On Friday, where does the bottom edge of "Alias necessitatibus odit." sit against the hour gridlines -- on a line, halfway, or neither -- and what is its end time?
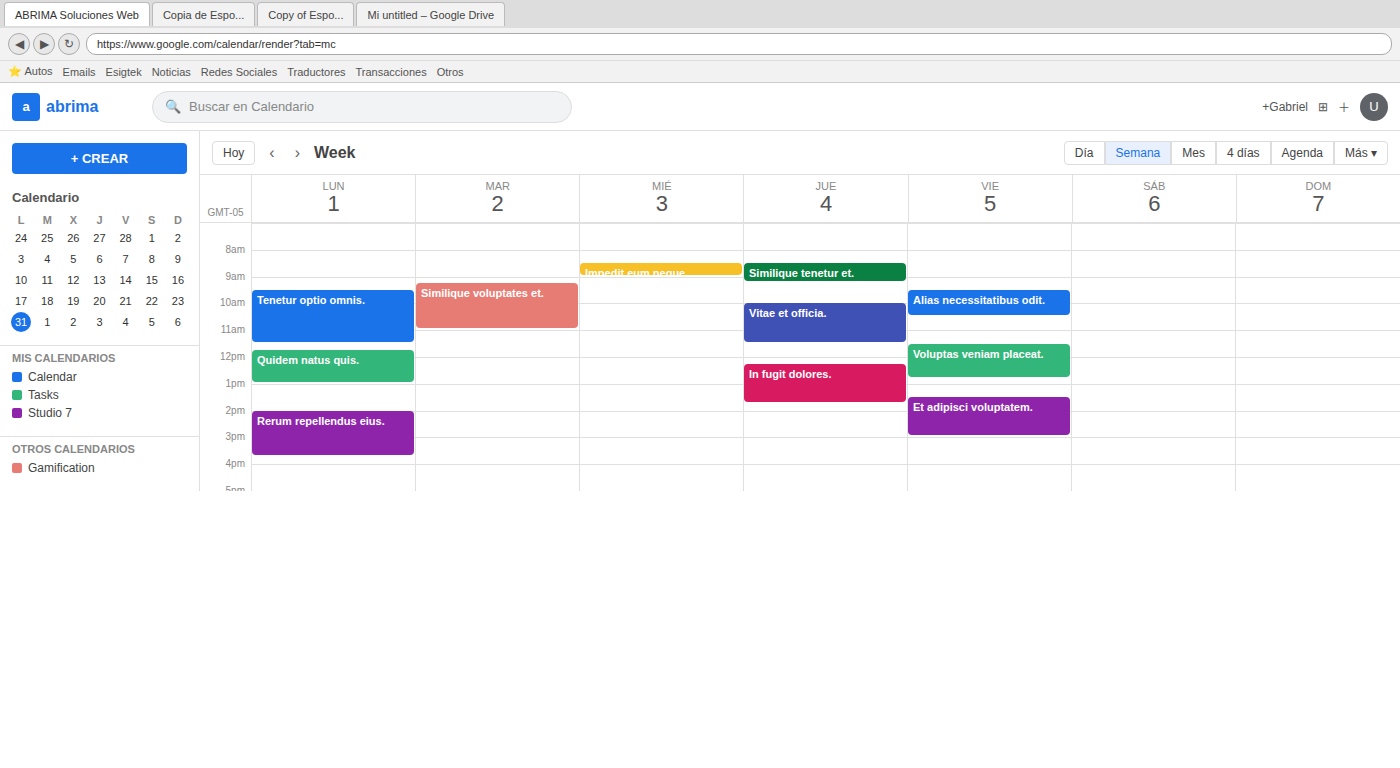
10:30 AM -- halfway between the 10 AM and 11 AM lines.